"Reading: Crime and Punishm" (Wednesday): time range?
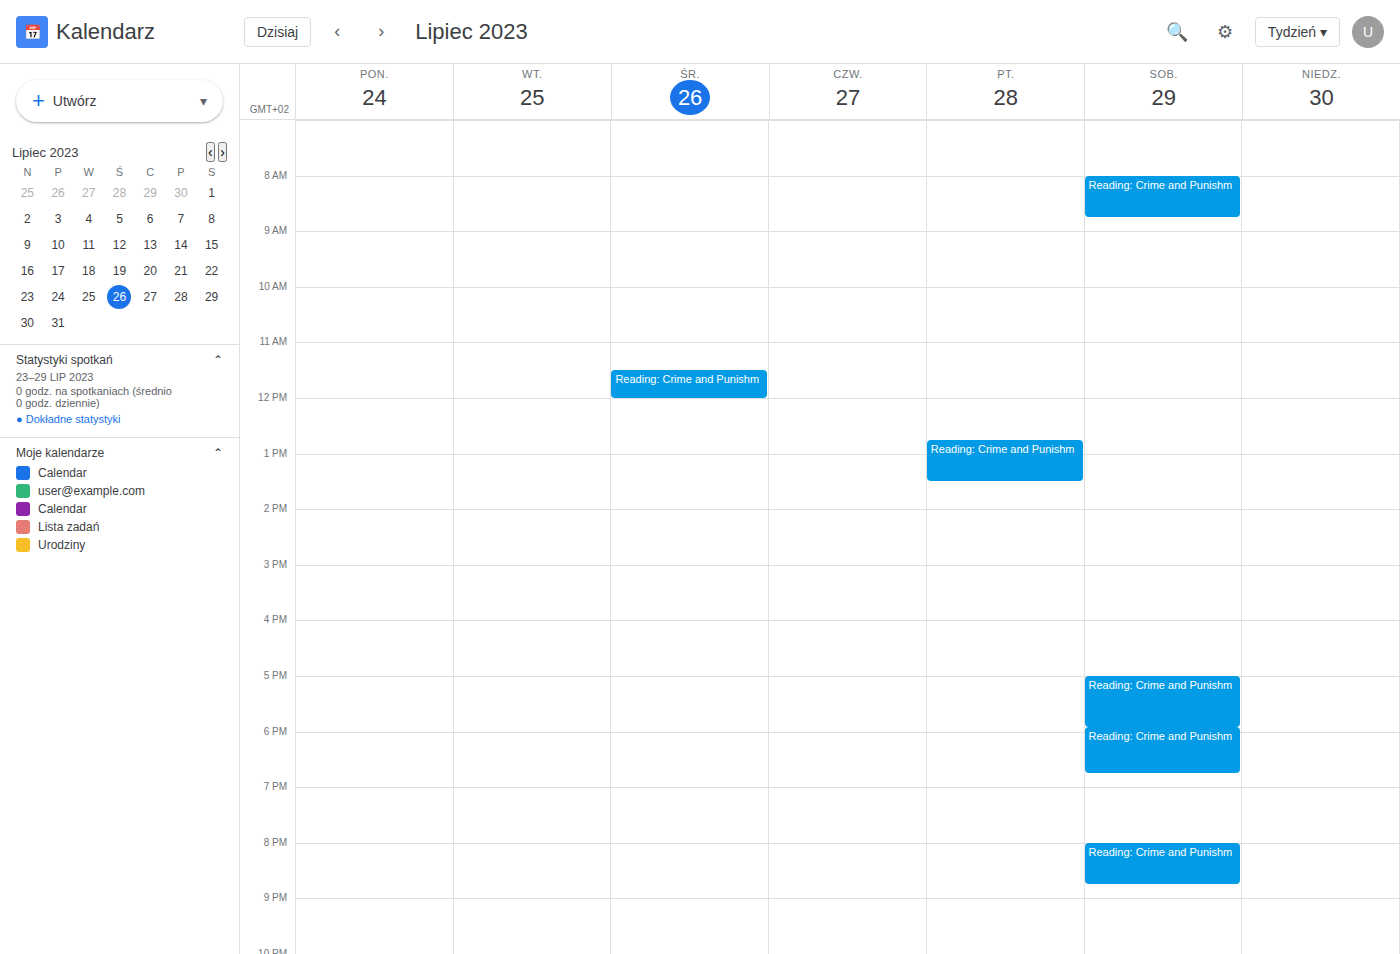
11:30 AM to 12:00 PM